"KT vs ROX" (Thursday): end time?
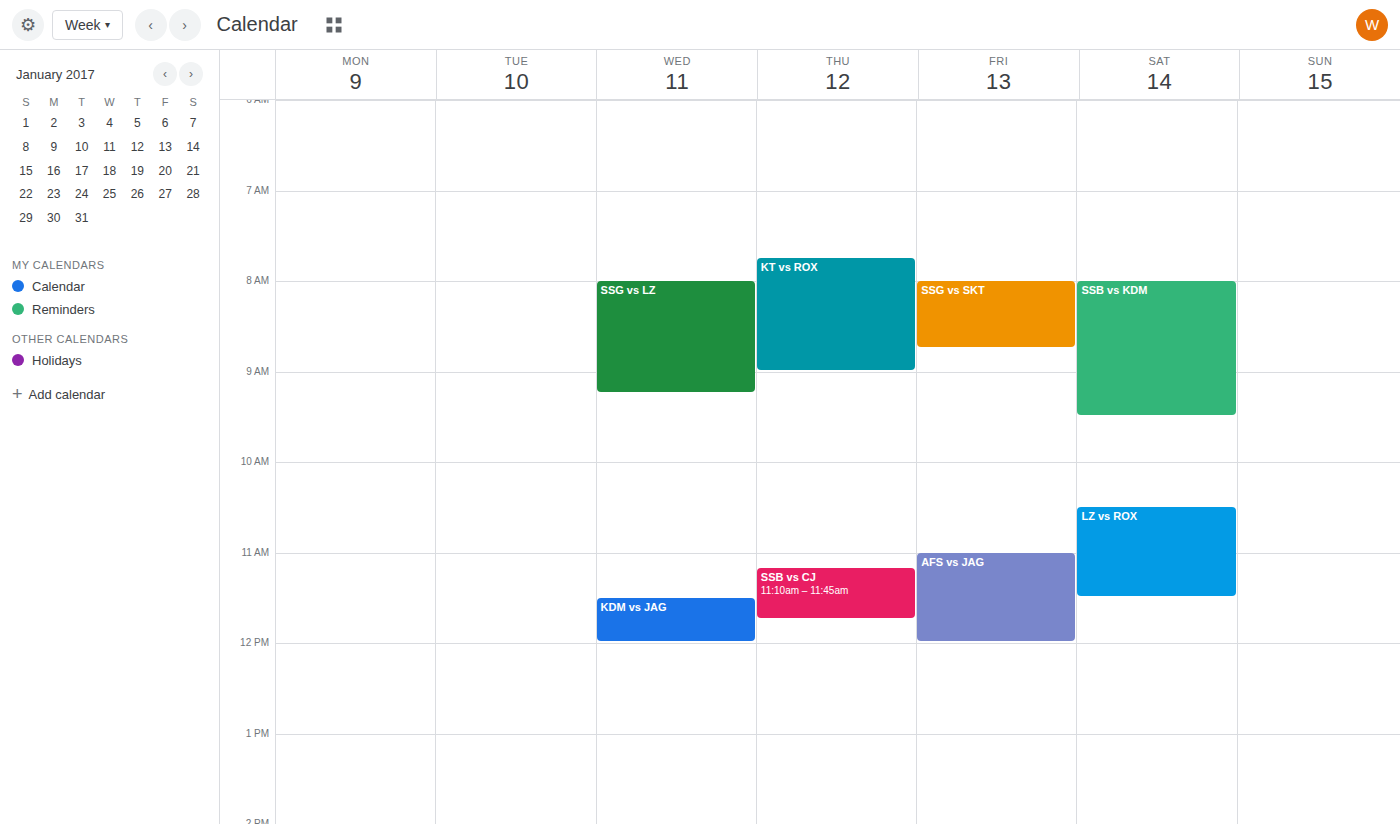
9:00 AM